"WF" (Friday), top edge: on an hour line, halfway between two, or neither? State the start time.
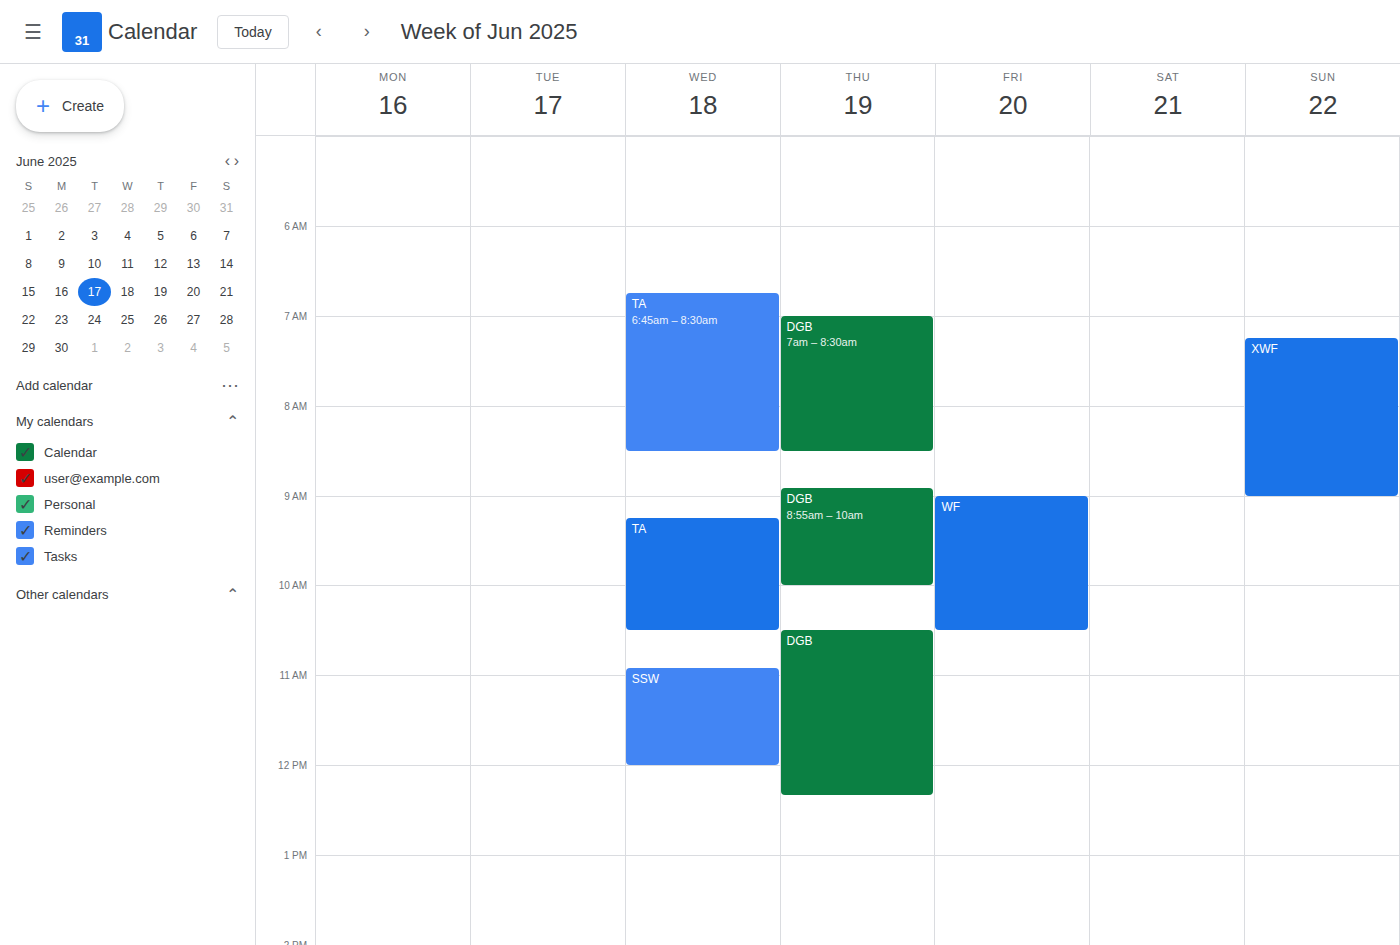
9:00 AM -- exactly on the 9 AM line.